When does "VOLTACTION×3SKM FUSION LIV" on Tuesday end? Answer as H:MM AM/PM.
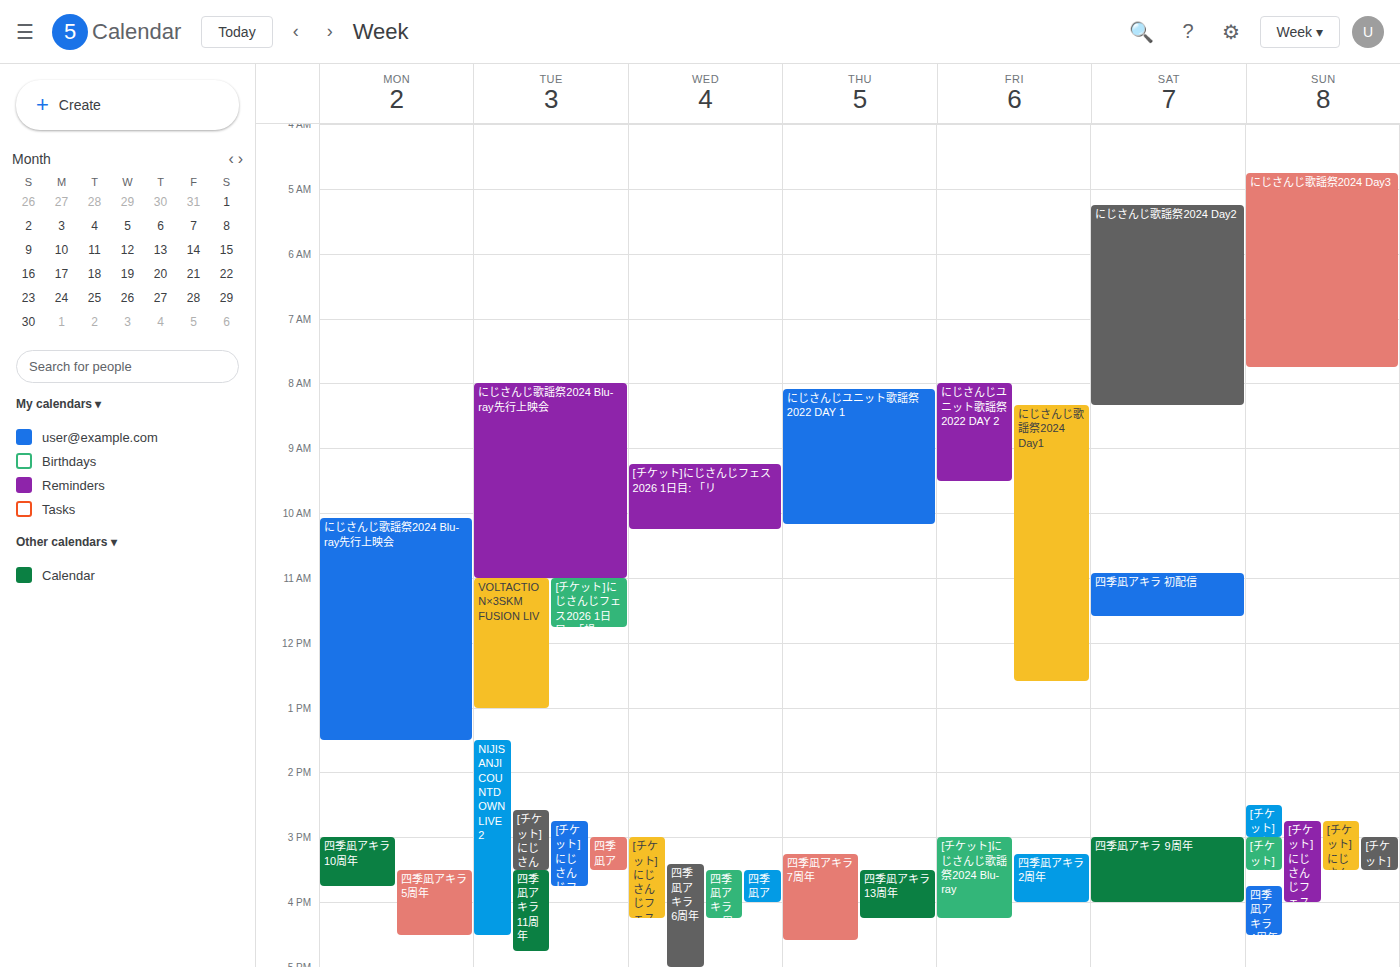
1:00 PM